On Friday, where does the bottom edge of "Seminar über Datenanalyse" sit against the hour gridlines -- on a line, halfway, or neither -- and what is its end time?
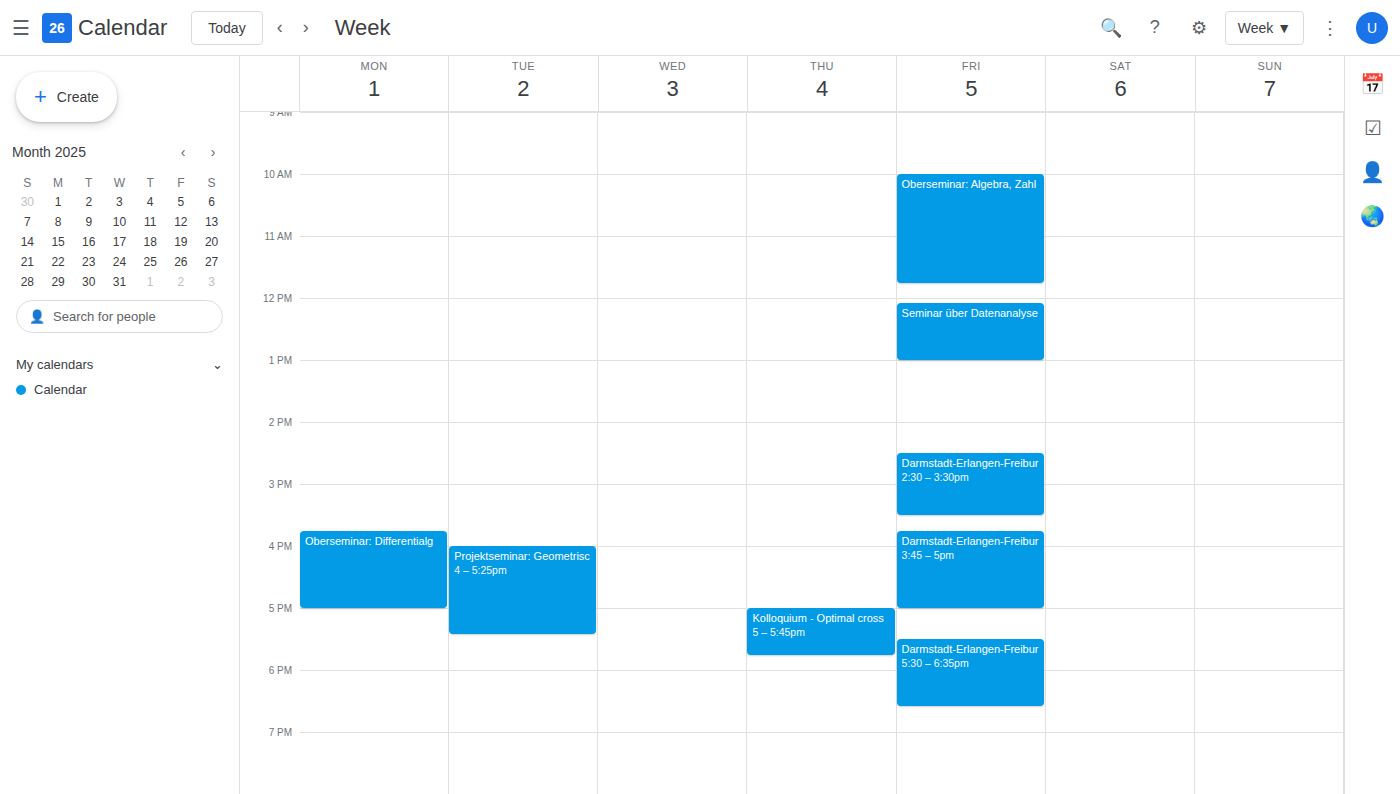
1:00 PM -- exactly on the 1 PM line.